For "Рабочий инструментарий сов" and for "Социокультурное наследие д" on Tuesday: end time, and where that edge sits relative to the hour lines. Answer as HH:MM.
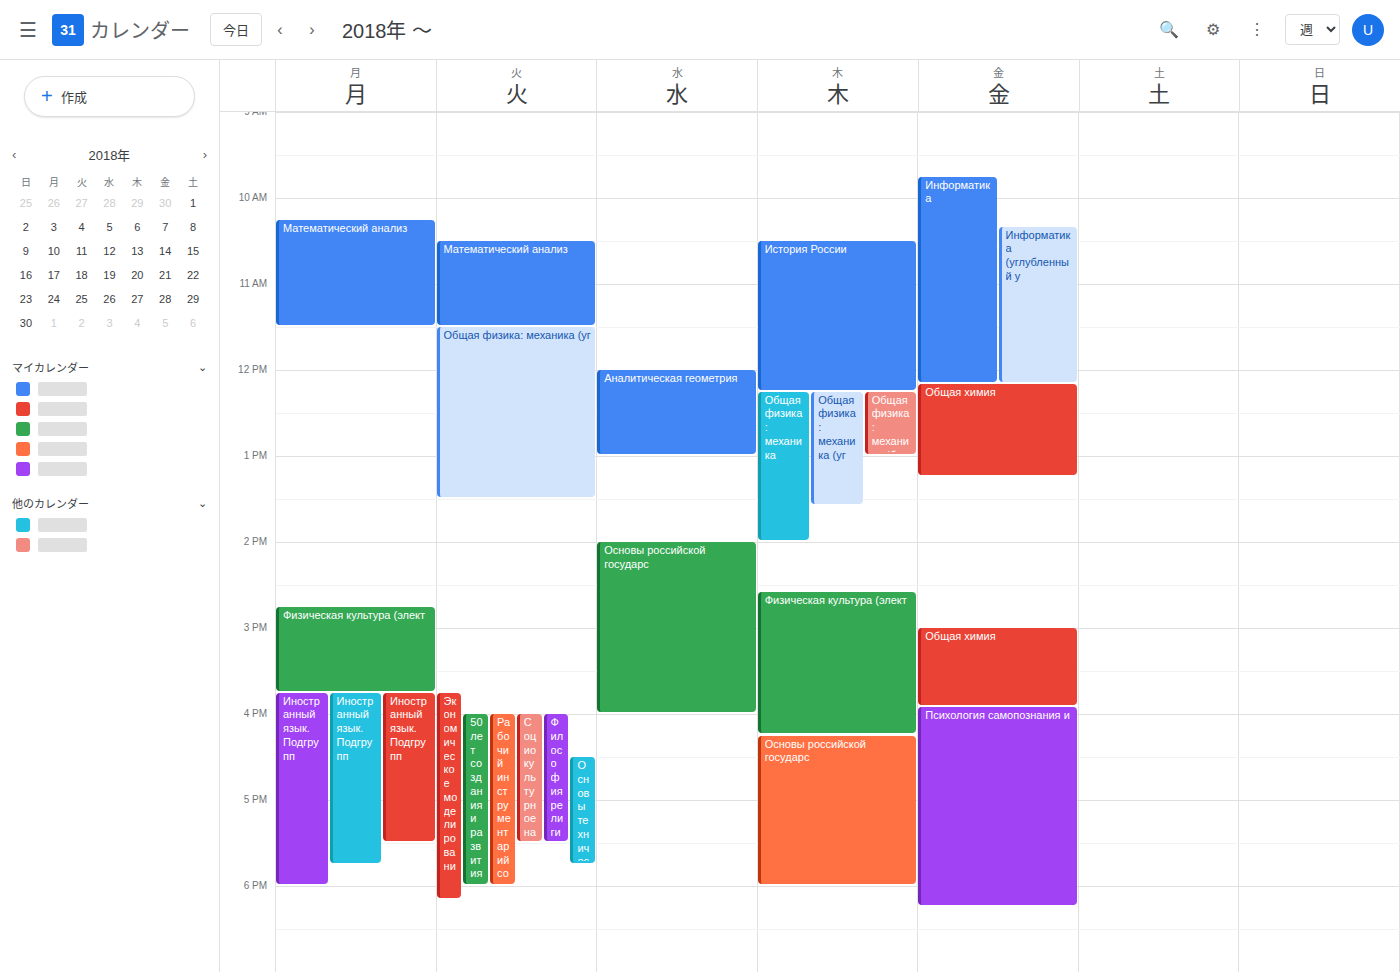
"Рабочий инструментарий сов": 18:00, exactly on the 18:00 line. "Социокультурное наследие д": 17:30, halfway between the 17:00 and 18:00 lines.